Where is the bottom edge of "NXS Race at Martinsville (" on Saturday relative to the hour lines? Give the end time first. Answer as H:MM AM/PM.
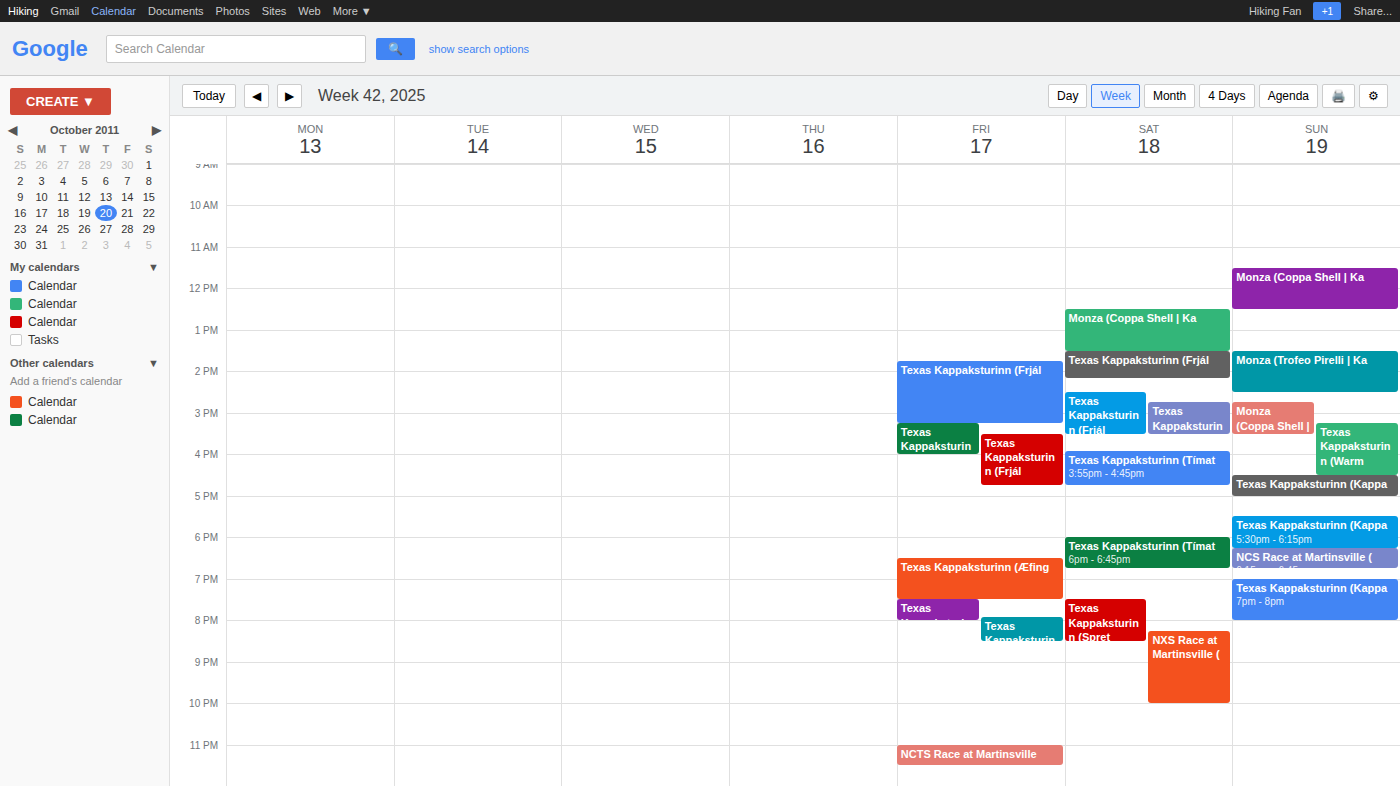
10:00 PM -- exactly on the 10 PM line.